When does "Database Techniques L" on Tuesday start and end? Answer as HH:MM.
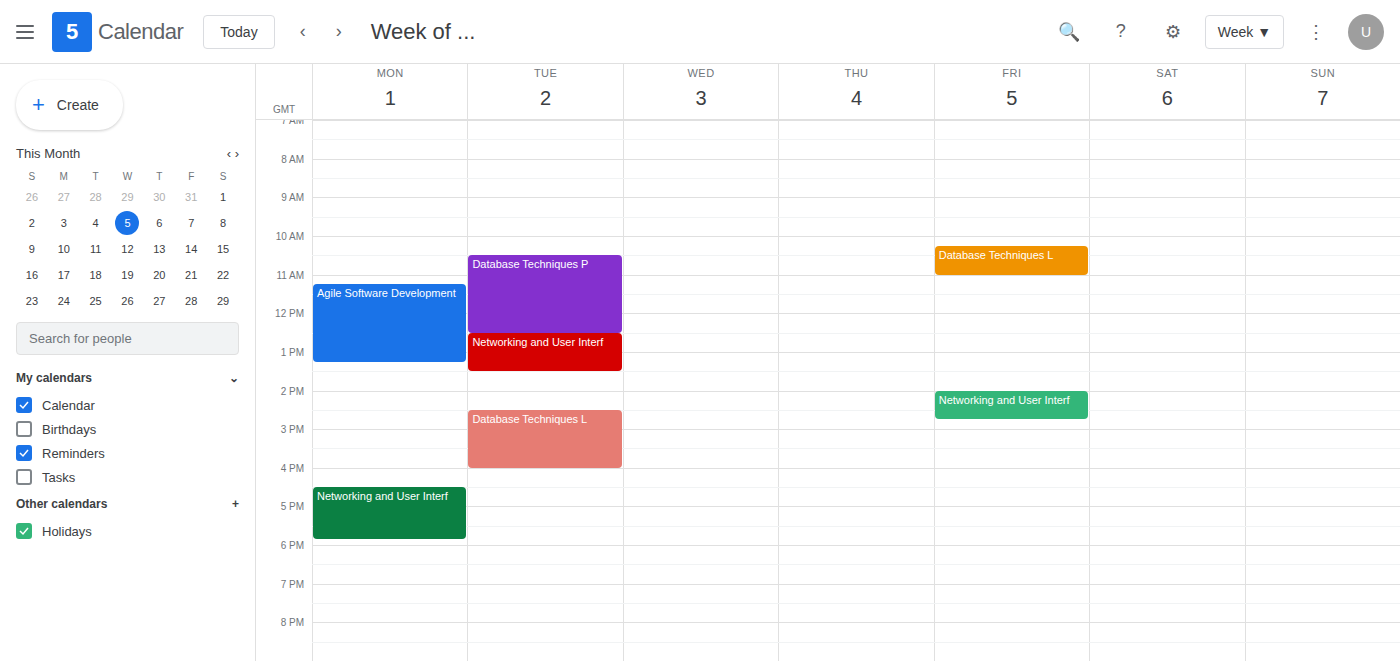
14:30 to 16:00